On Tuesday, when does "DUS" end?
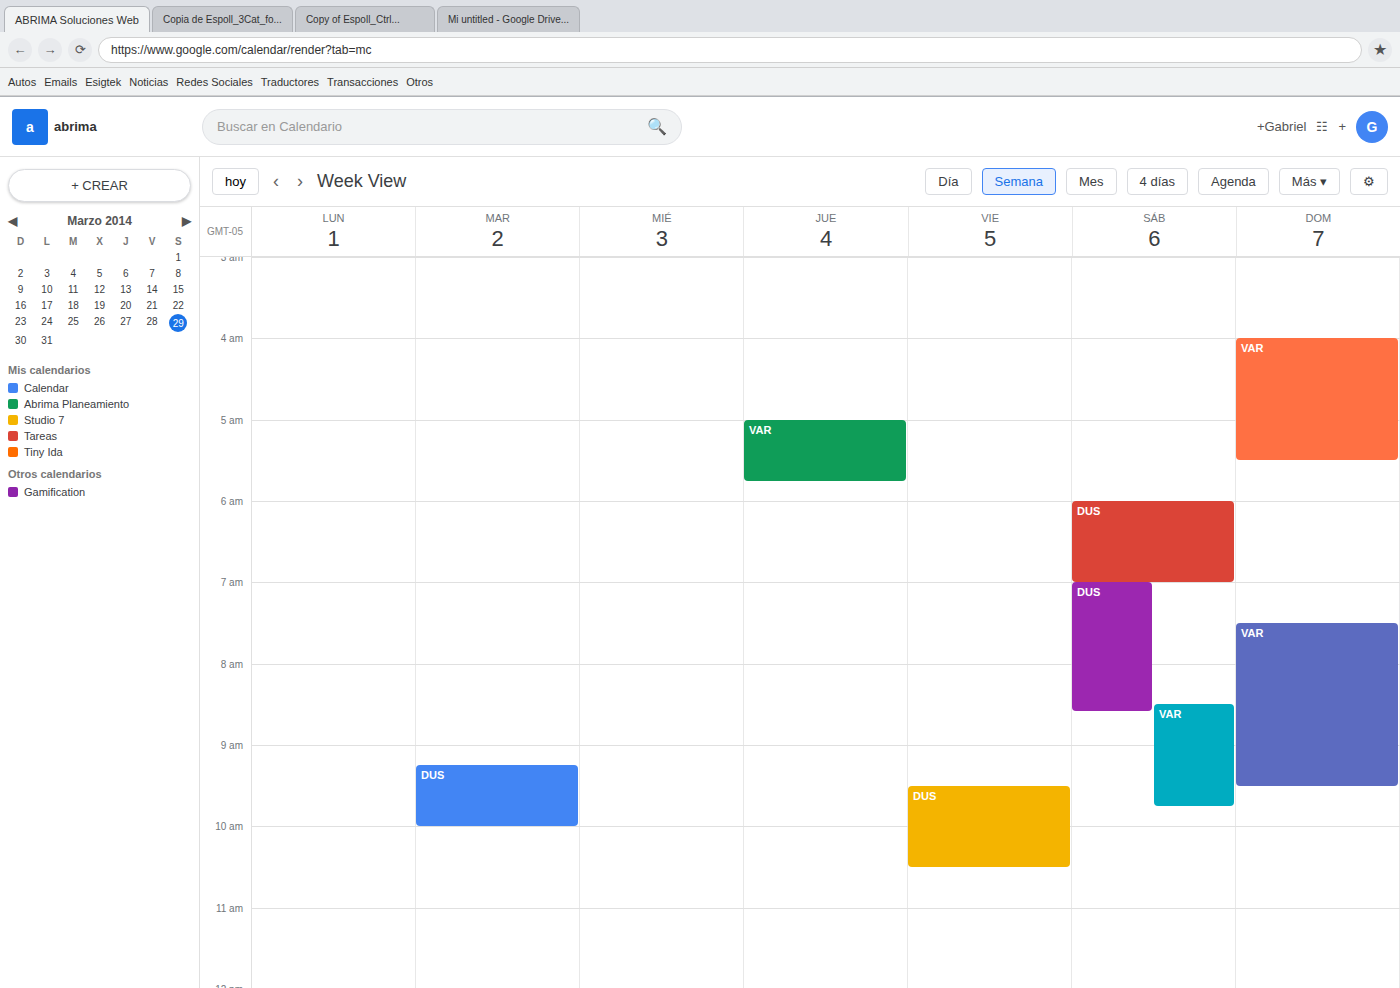
10:00